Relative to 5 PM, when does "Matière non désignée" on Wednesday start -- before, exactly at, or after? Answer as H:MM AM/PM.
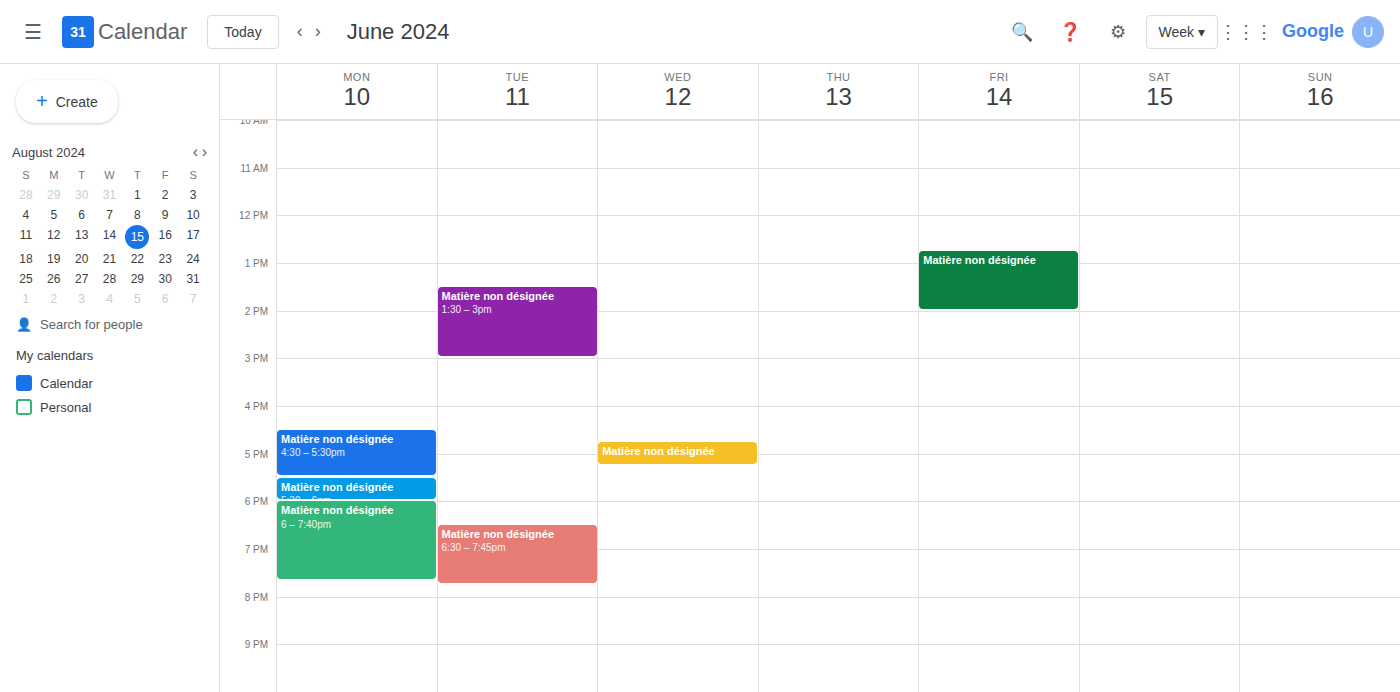
4:45 PM -- before 5 PM, 15 minutes above the 5 PM line.